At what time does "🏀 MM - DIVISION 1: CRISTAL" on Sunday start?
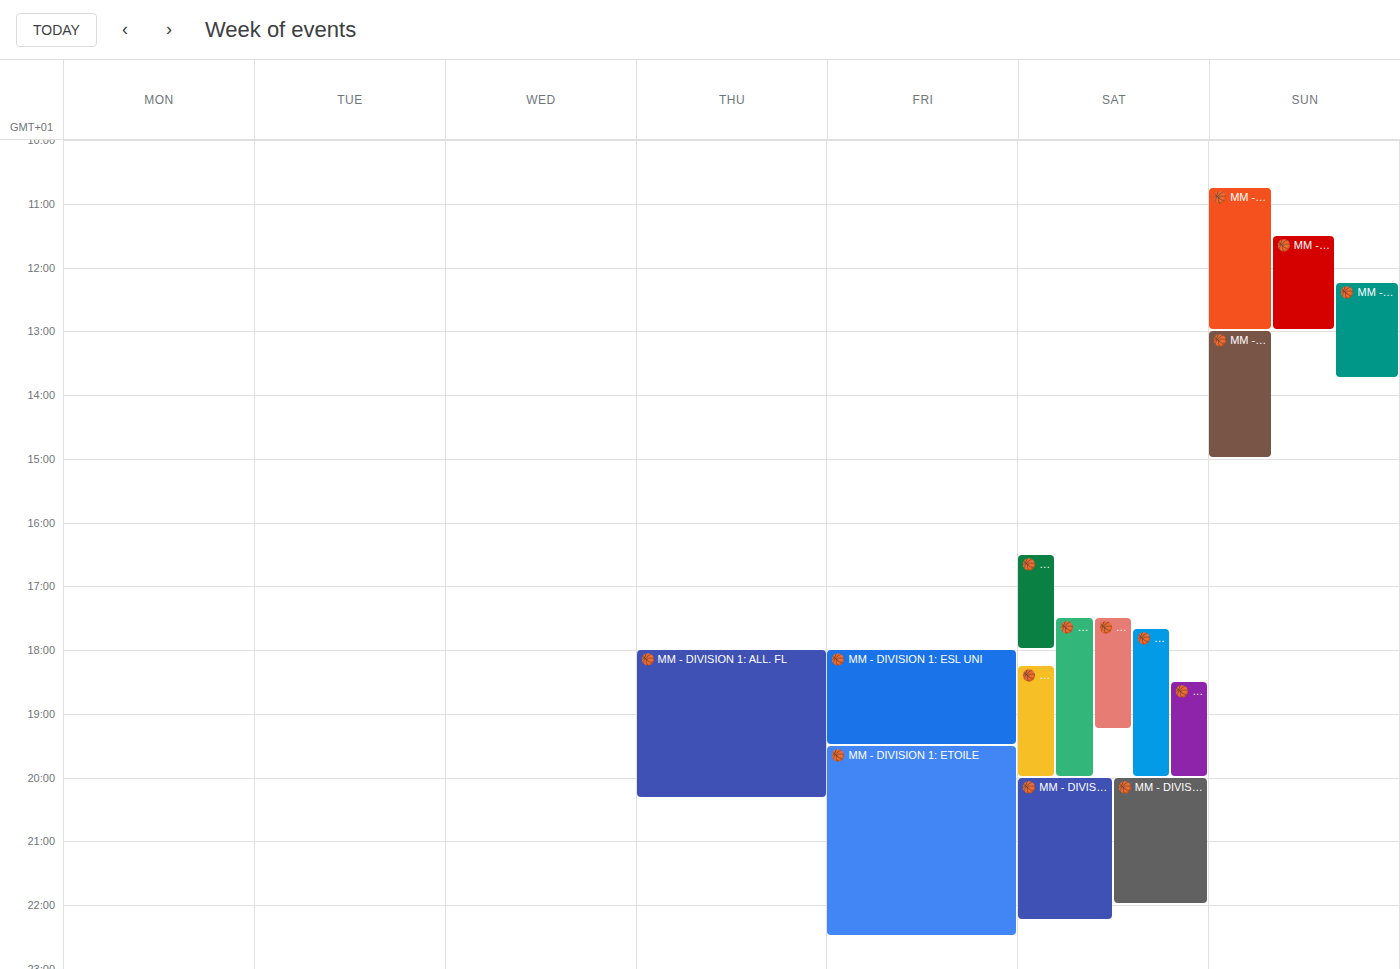
1:00 PM